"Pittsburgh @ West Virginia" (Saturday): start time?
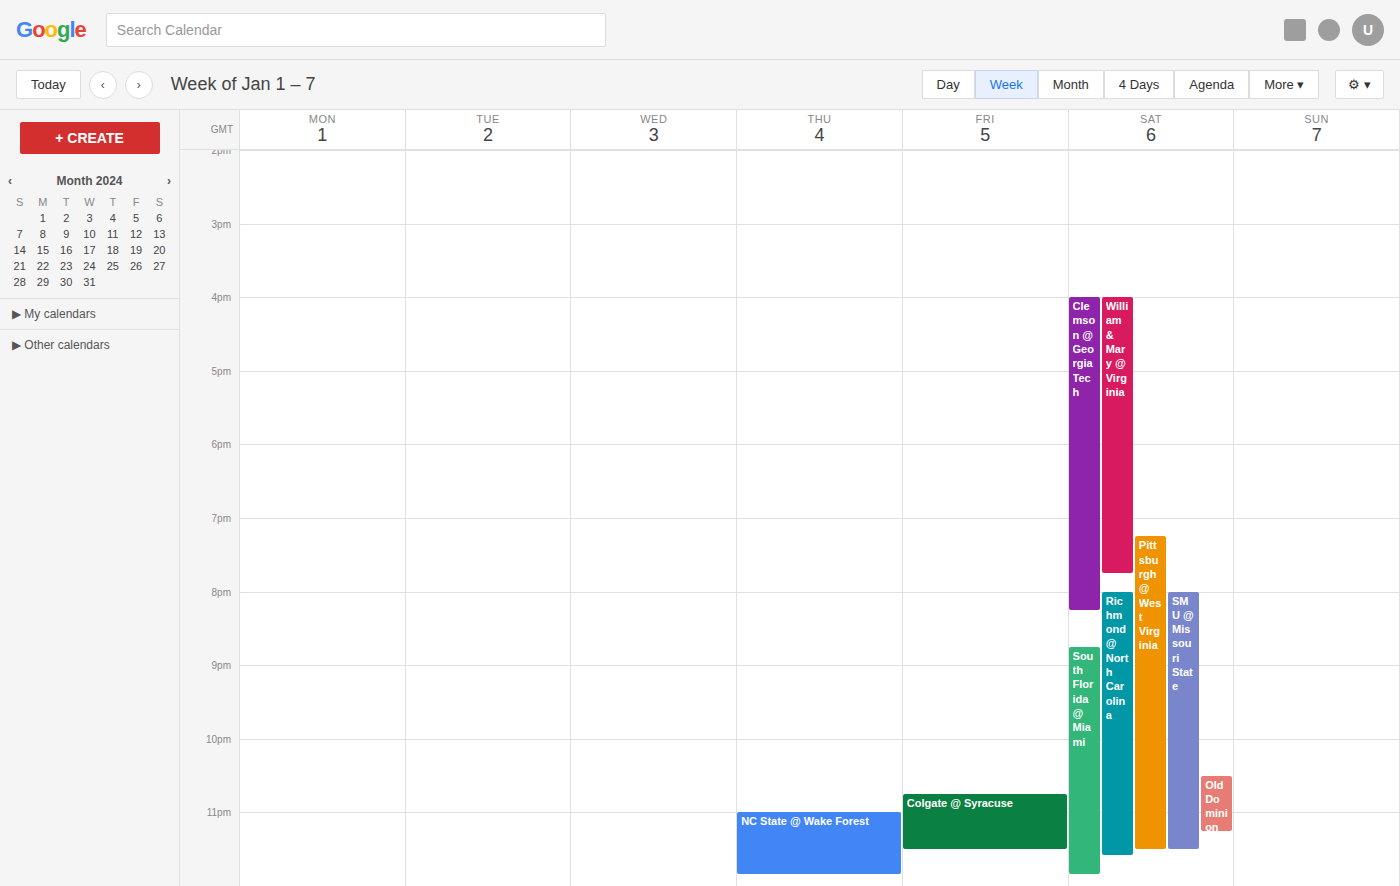
7:15 PM